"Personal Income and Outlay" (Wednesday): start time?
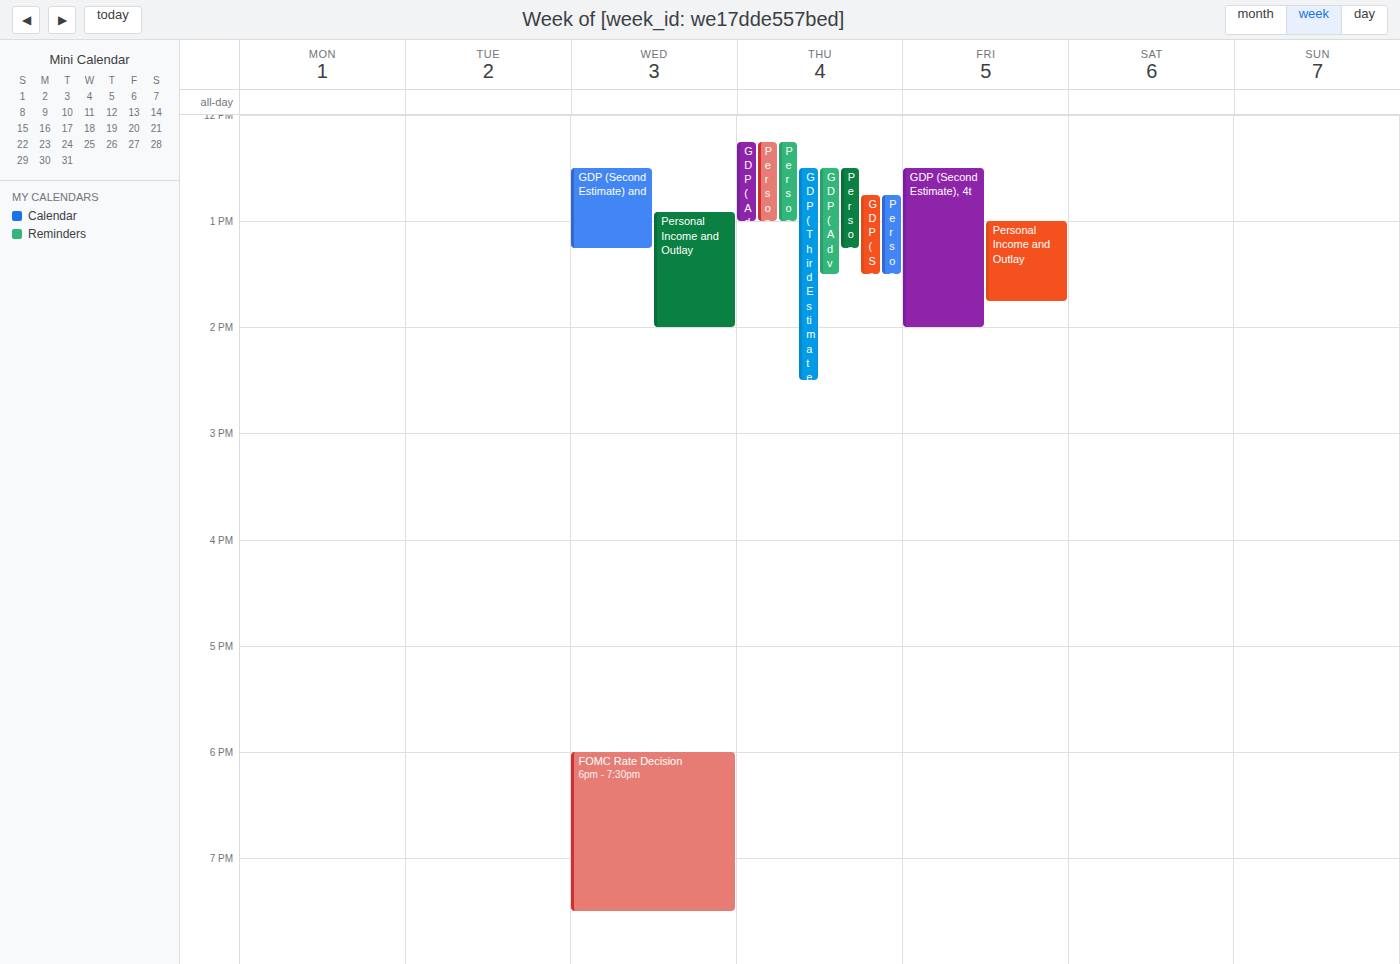
12:55 PM